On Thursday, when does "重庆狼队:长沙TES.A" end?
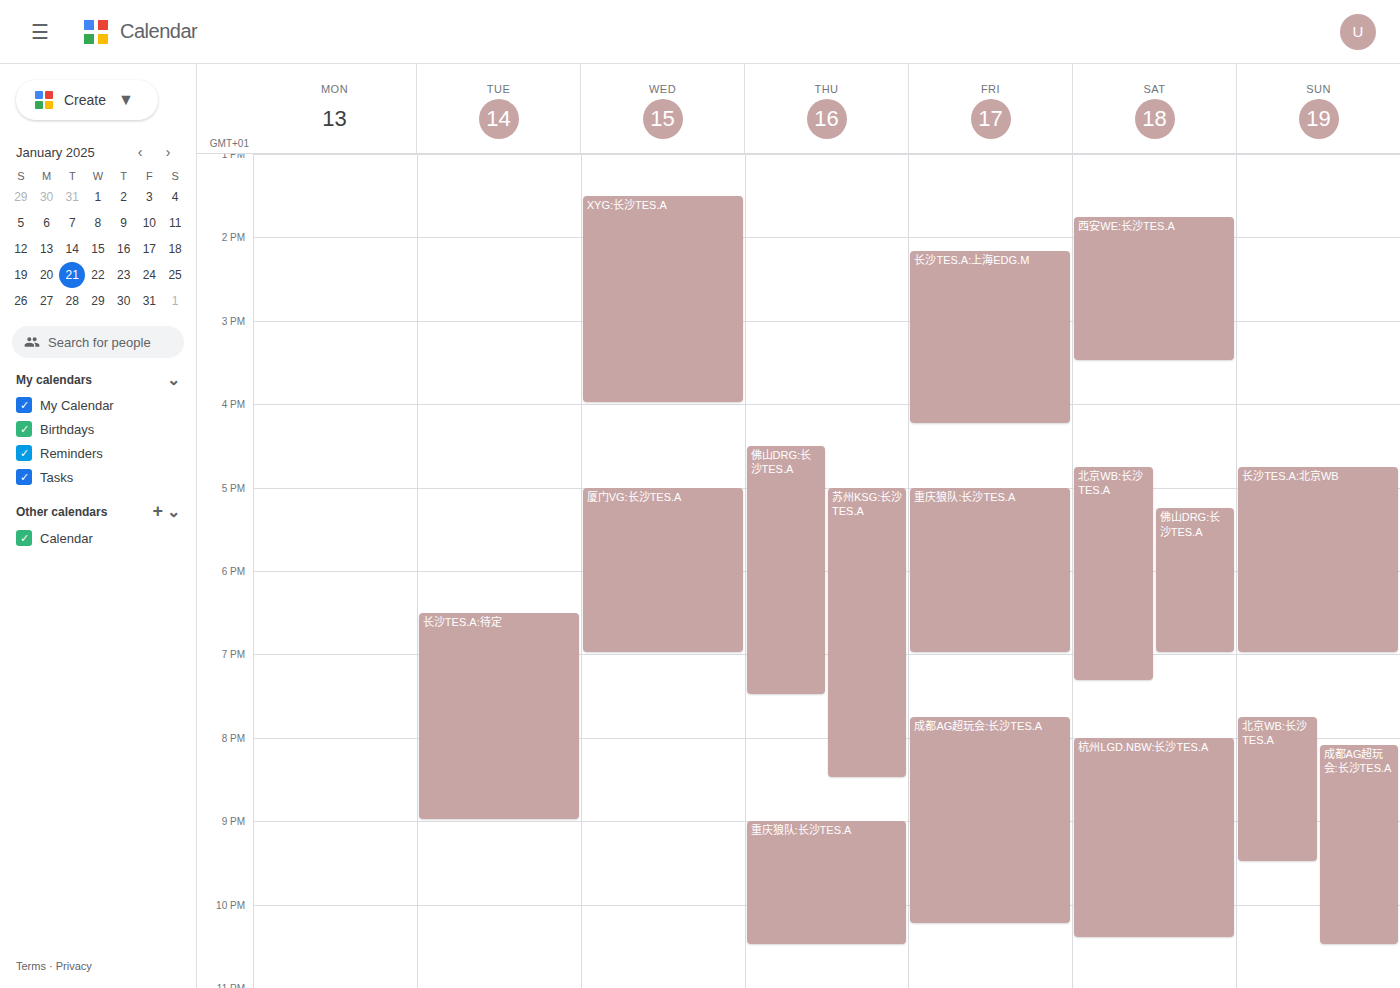
10:30 PM